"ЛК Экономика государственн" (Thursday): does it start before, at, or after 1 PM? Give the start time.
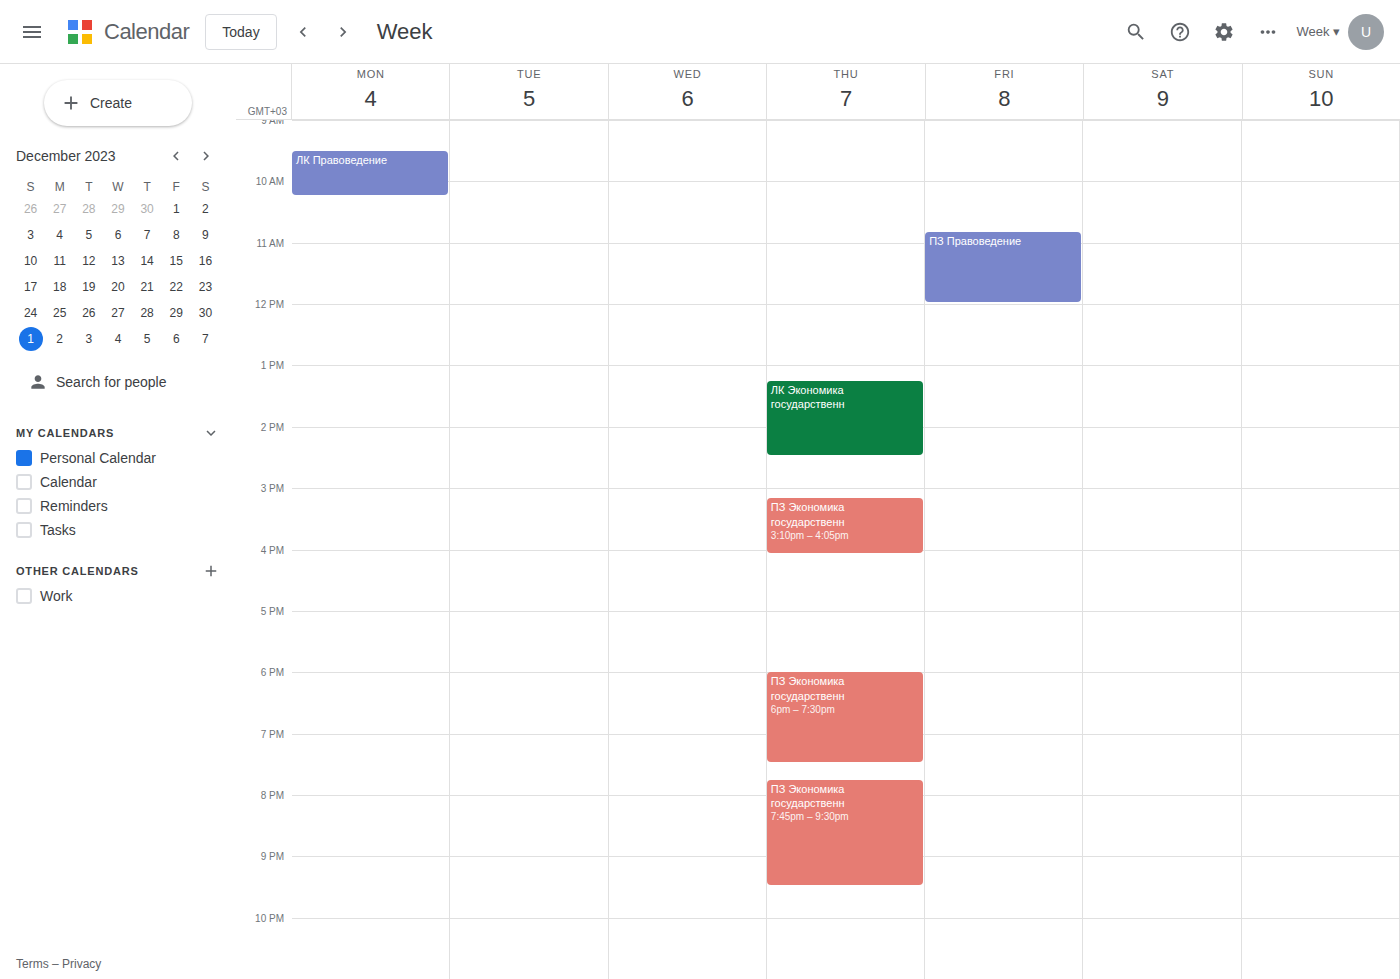
1:15 PM -- after 1 PM, 15 minutes below the 1 PM line.